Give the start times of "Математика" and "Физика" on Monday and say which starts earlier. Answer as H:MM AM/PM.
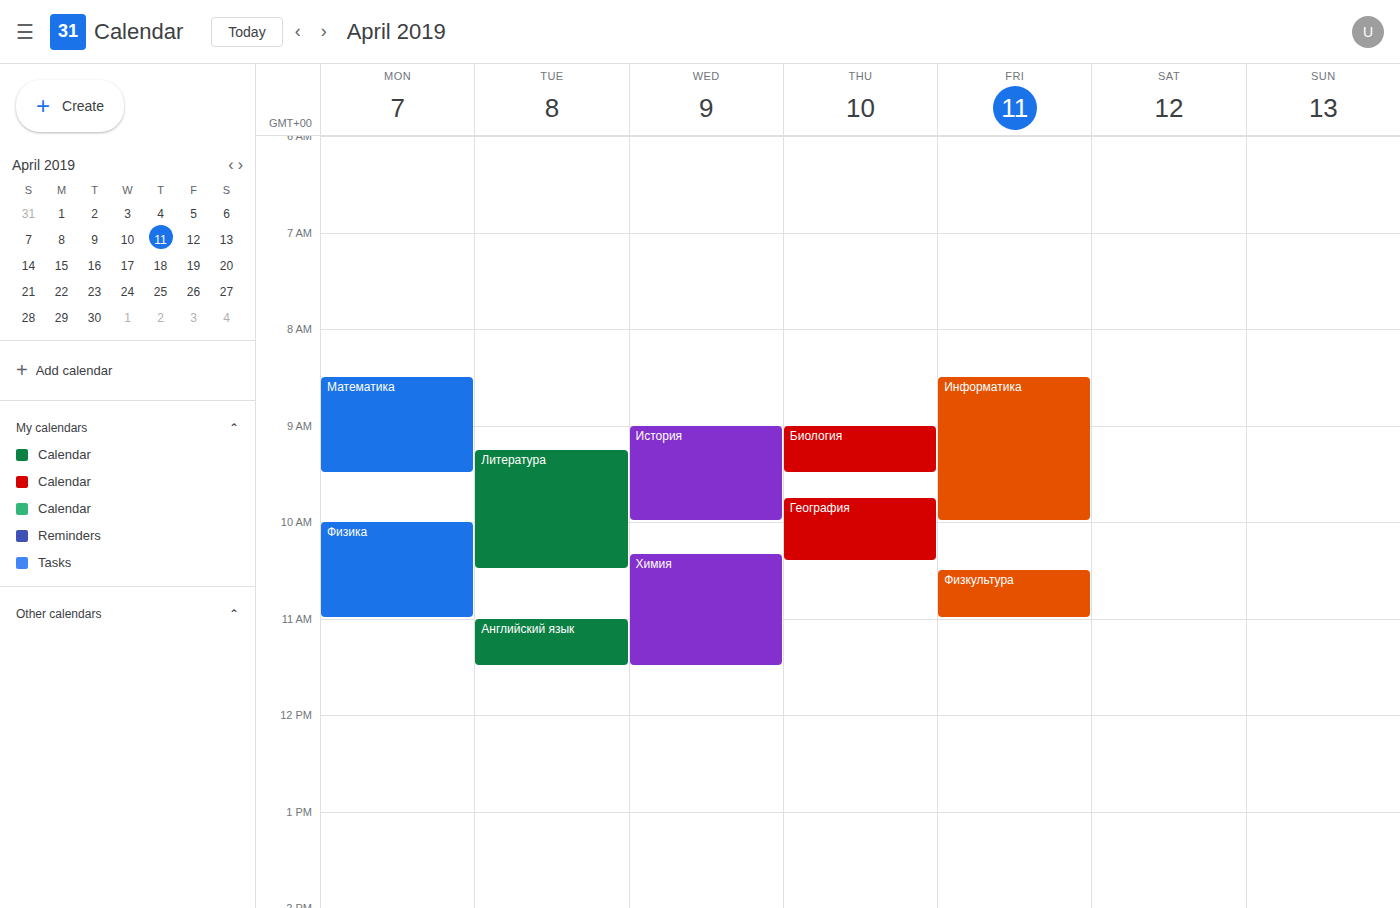
"Математика" 8:30 AM; "Физика" 10:00 AM.